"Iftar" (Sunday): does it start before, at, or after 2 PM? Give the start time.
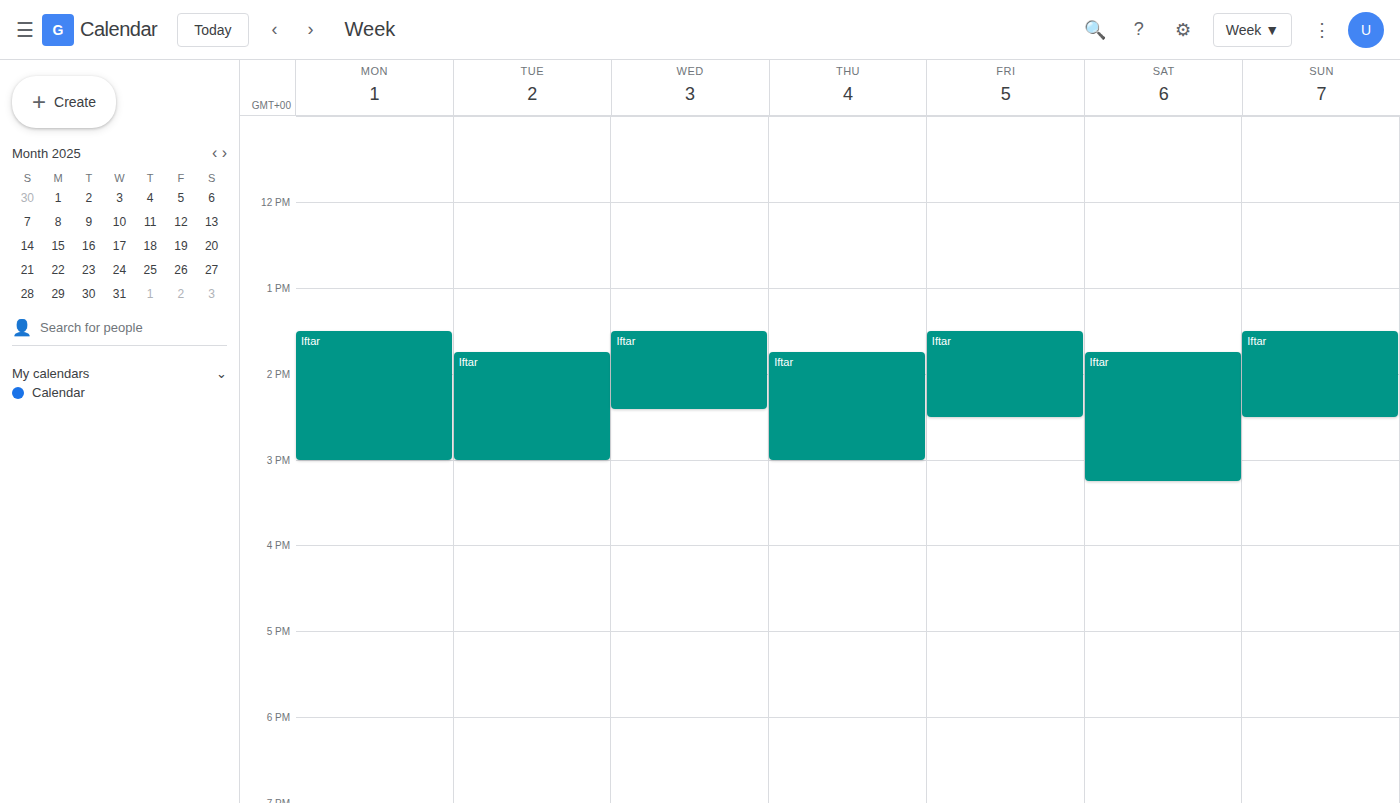
1:30 PM -- before 2 PM, 30 minutes above the 2 PM line.